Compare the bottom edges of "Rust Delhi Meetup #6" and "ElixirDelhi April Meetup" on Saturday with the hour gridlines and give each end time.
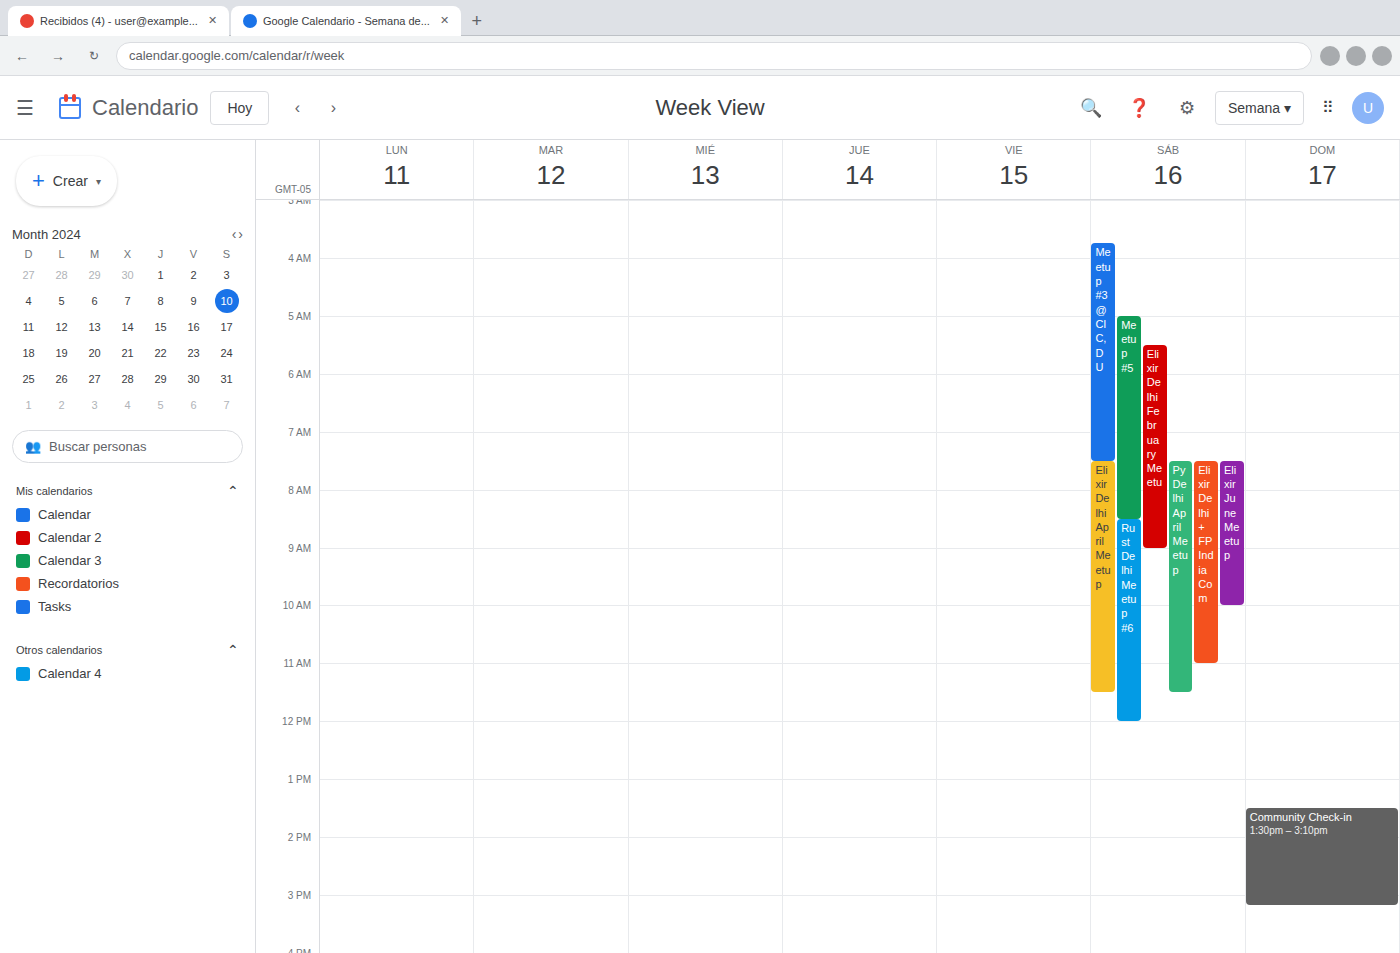
"Rust Delhi Meetup #6": 12:00 PM, exactly on the 12 PM line. "ElixirDelhi April Meetup": 11:30 AM, halfway between the 11 AM and 12 PM lines.